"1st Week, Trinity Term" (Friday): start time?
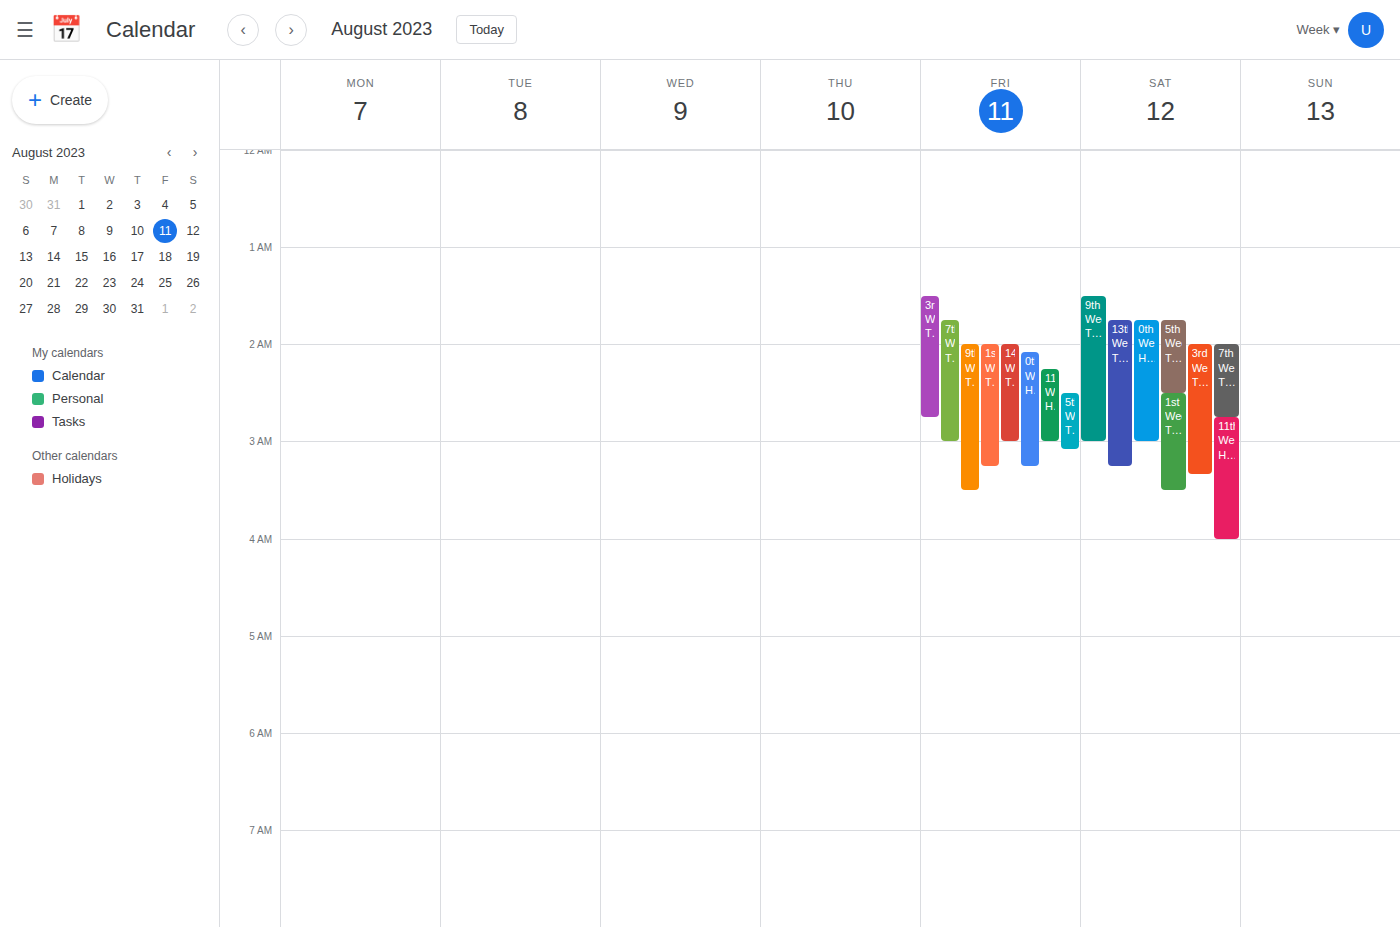
2:00 AM